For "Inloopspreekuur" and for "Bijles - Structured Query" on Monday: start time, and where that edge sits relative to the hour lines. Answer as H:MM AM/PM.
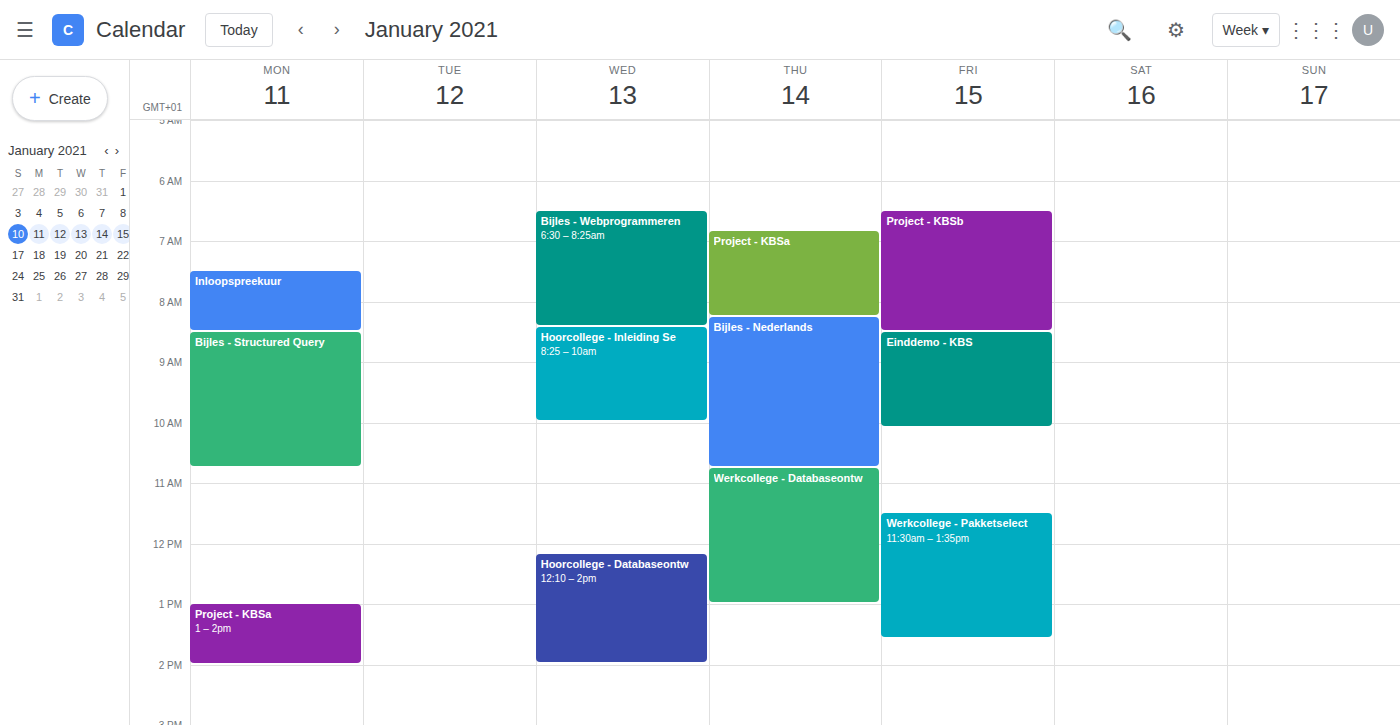
"Inloopspreekuur": 7:30 AM, halfway between the 7 AM and 8 AM lines. "Bijles - Structured Query": 8:30 AM, halfway between the 8 AM and 9 AM lines.